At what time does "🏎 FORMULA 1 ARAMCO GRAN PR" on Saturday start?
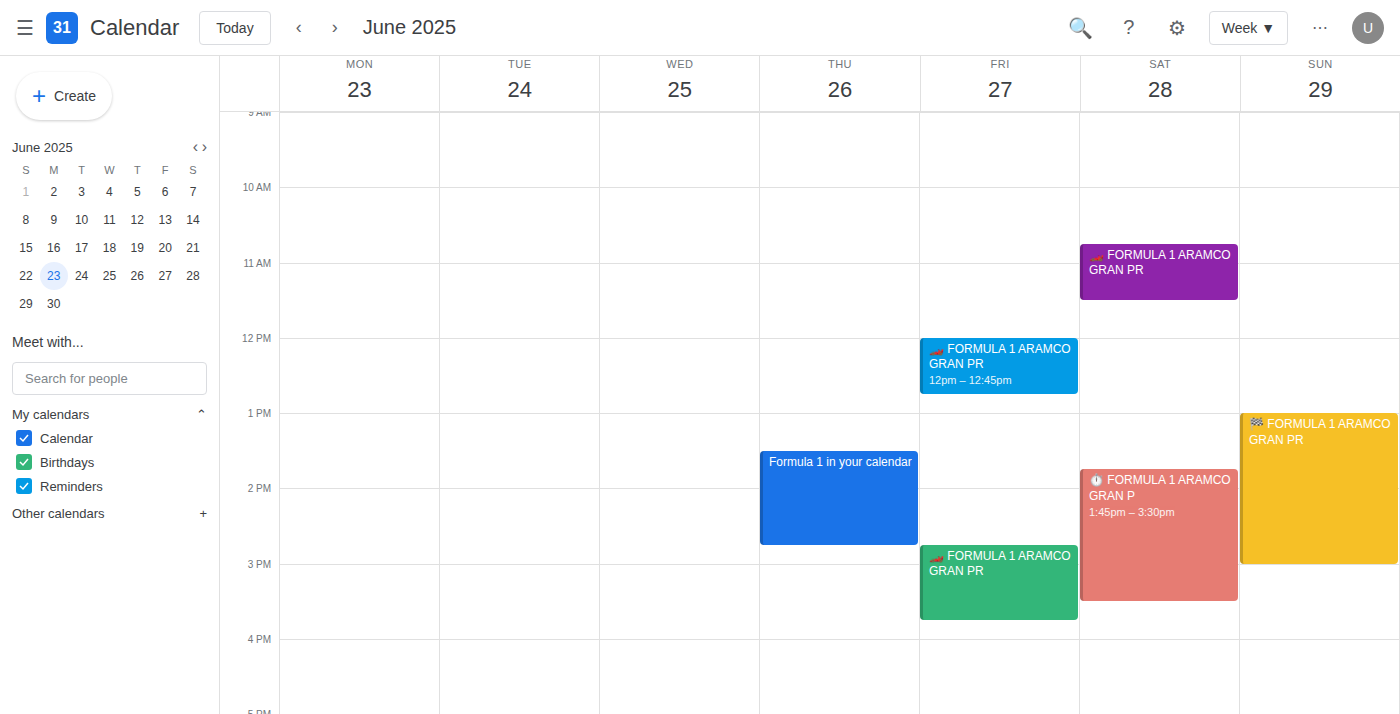
10:45